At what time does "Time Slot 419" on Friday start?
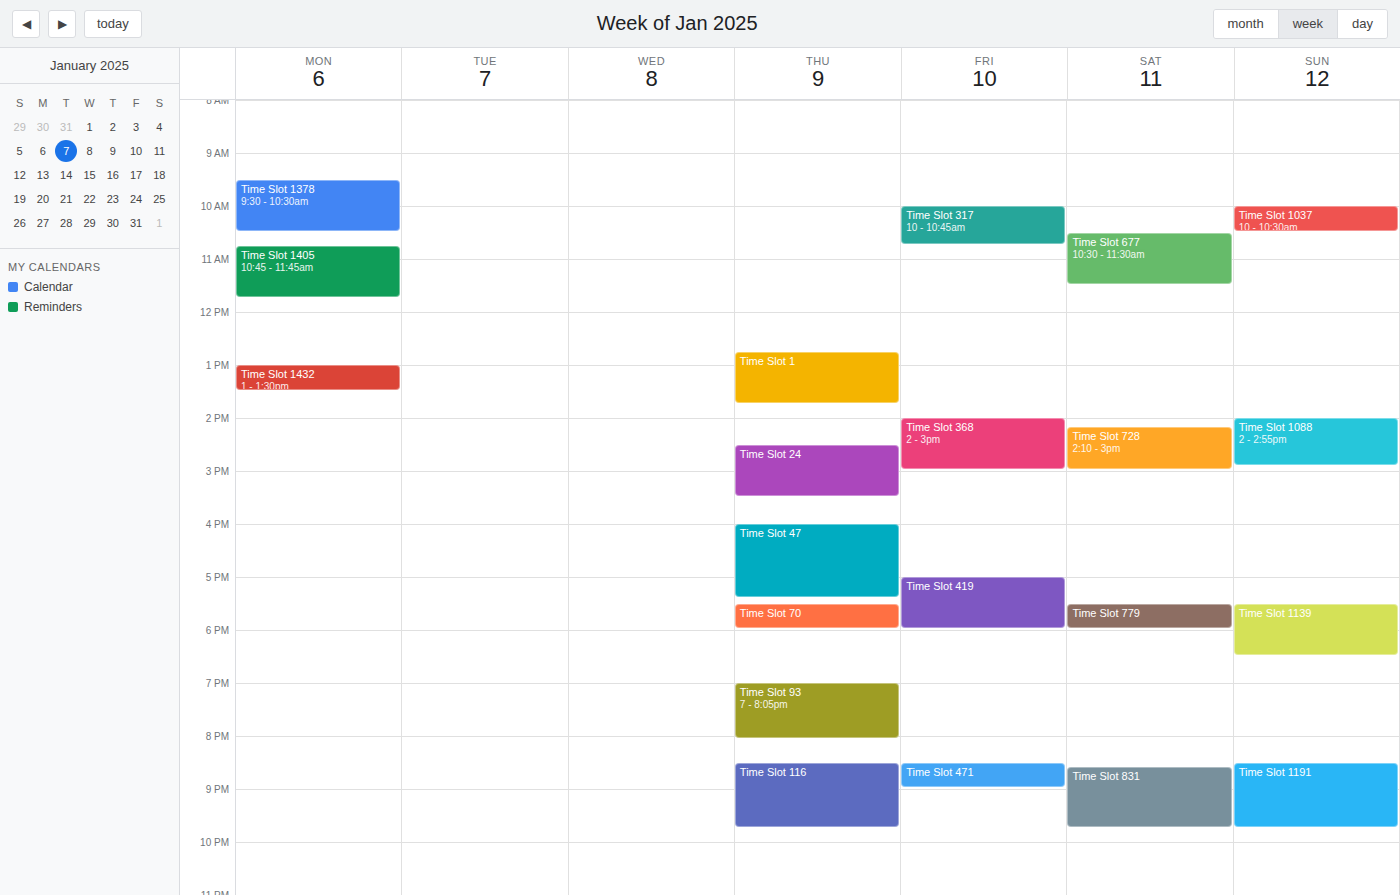
5:00 PM